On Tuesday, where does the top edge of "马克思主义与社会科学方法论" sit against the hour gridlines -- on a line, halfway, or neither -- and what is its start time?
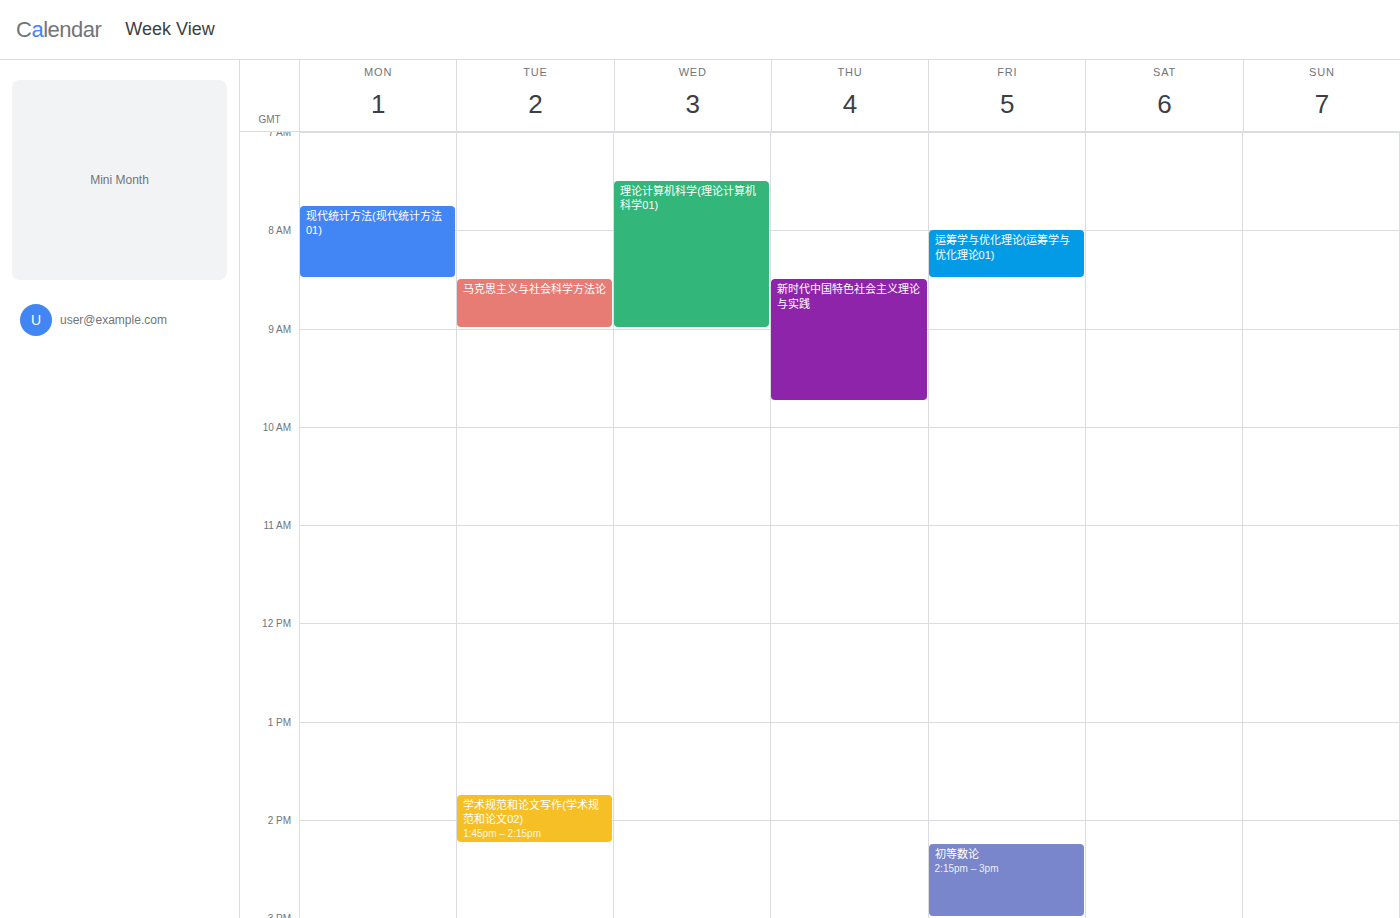
8:30 AM -- halfway between the 8 AM and 9 AM lines.